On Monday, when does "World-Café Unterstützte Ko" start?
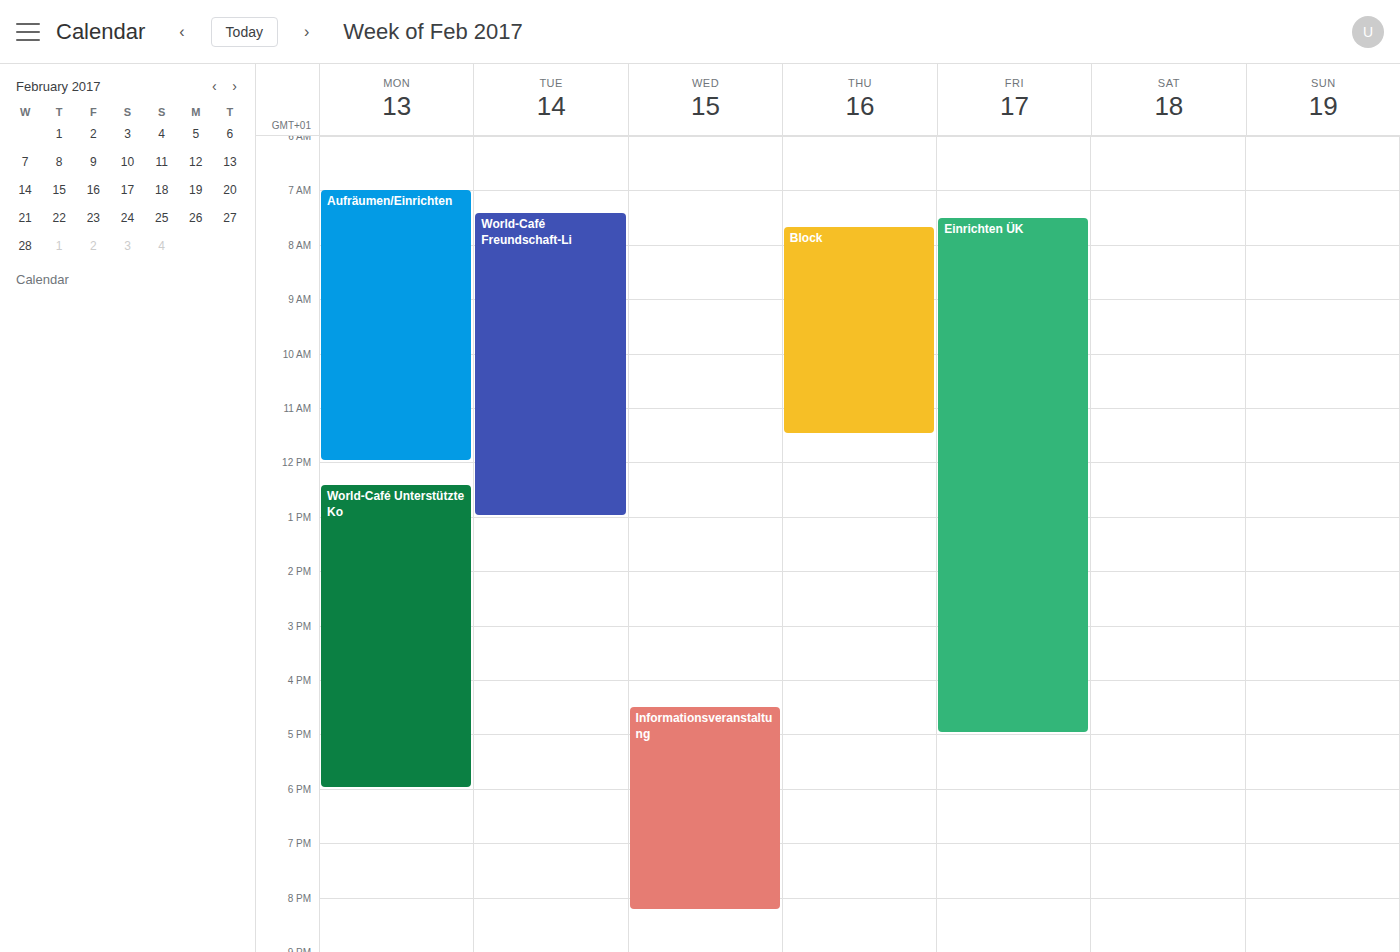
12:25 PM